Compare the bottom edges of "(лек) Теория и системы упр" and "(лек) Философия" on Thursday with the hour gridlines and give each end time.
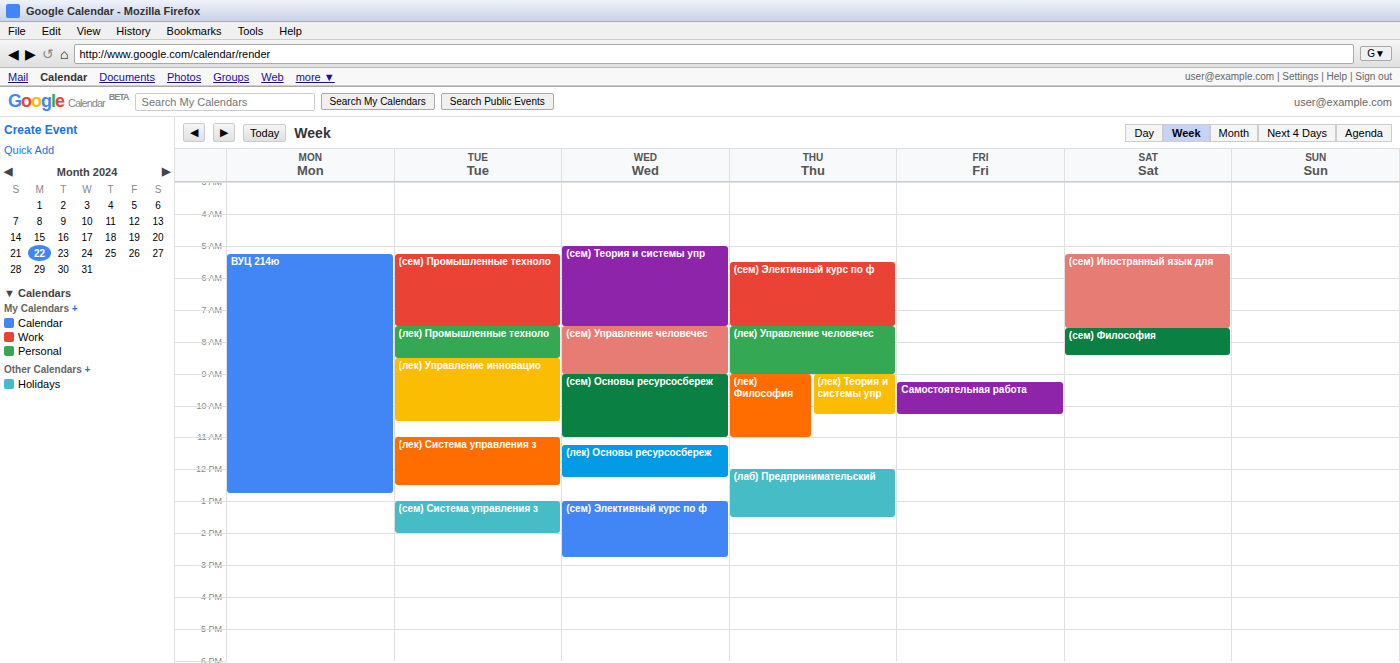
"(лек) Теория и системы упр": 10:15, neither: a quarter of the way from the 10:00 line to the 11:00 line. "(лек) Философия": 11:00, exactly on the 11:00 line.